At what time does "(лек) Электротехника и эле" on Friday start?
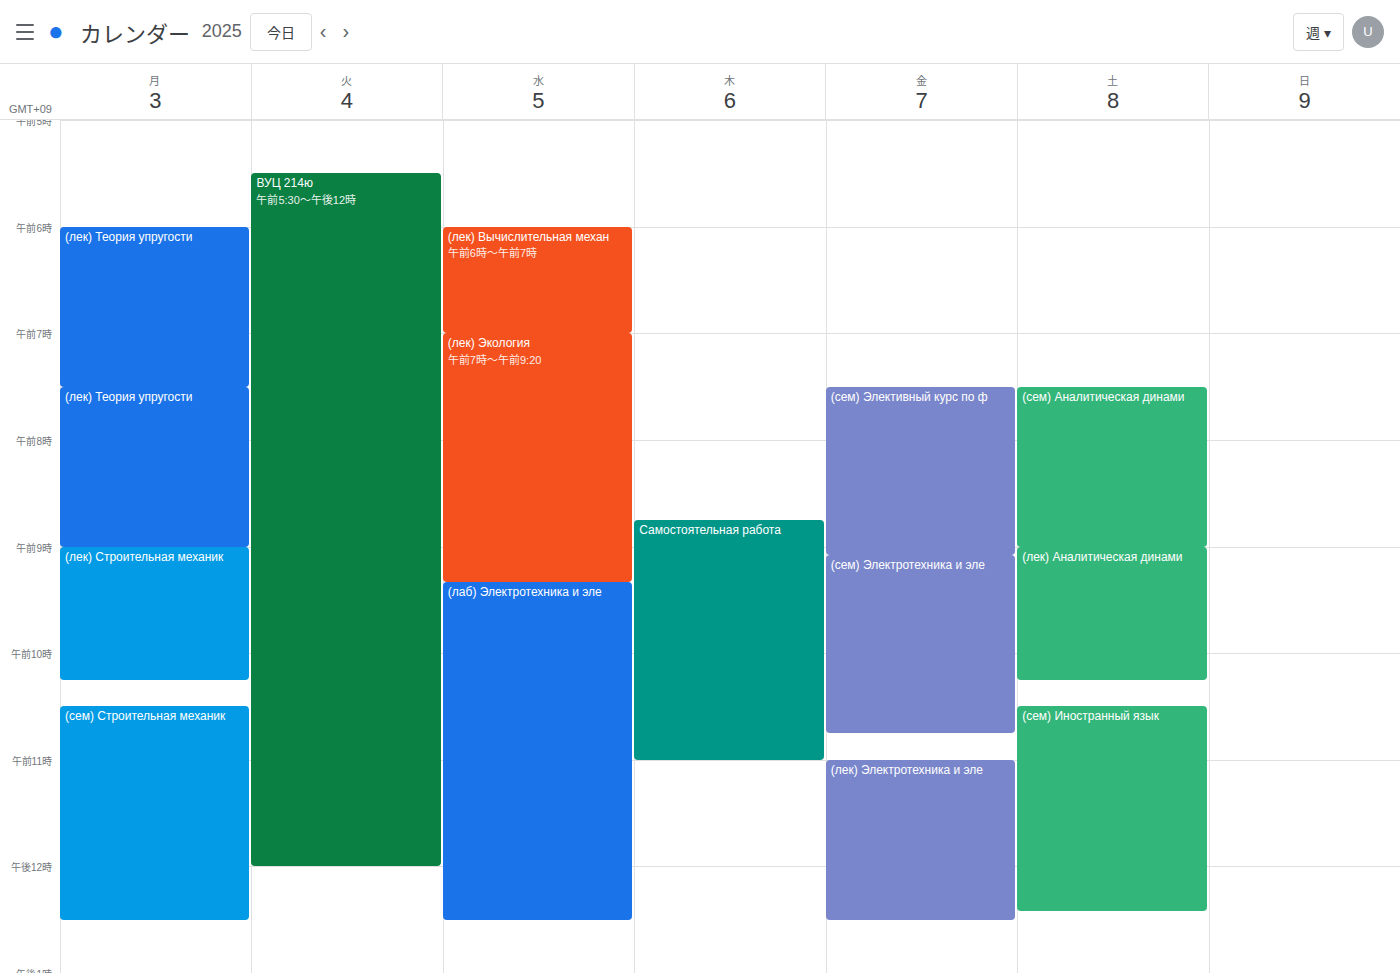
11:00 AM